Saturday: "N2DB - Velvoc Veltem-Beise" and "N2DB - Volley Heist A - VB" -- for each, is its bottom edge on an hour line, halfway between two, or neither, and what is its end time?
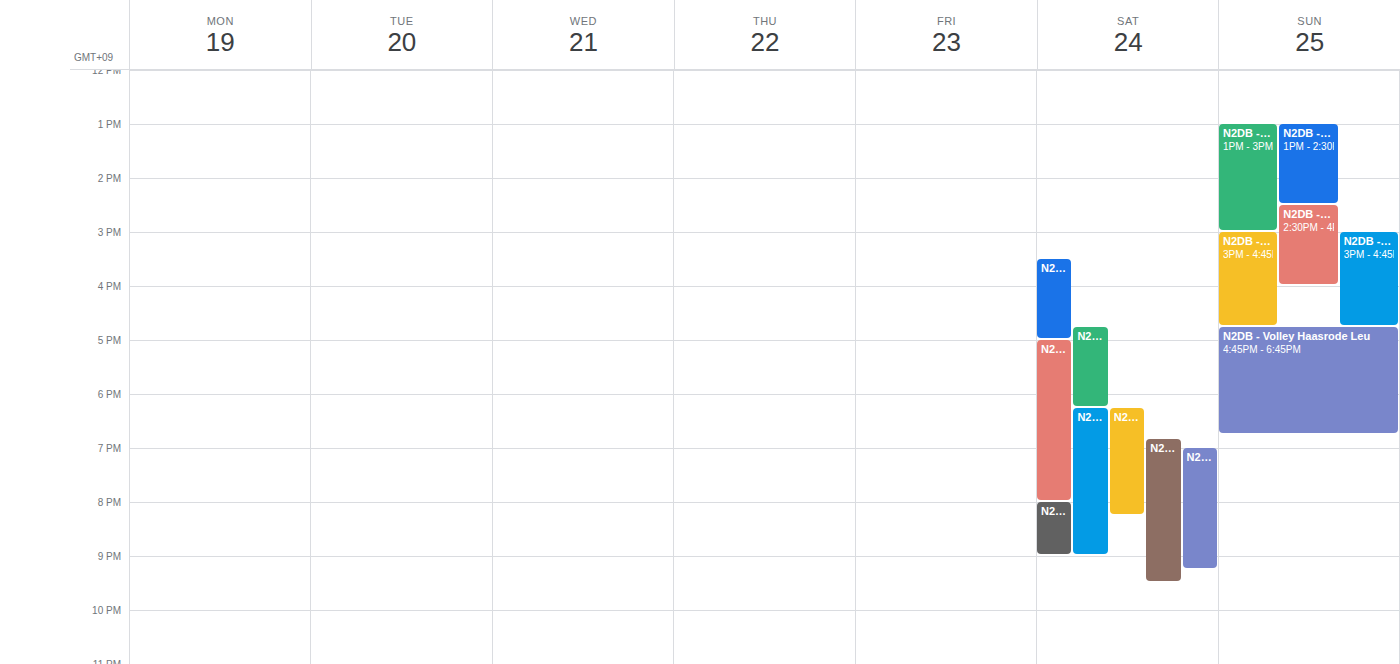
"N2DB - Velvoc Veltem-Beise": 9:30 PM, halfway between the 9 PM and 10 PM lines. "N2DB - Volley Heist A - VB": 9:00 PM, exactly on the 9 PM line.